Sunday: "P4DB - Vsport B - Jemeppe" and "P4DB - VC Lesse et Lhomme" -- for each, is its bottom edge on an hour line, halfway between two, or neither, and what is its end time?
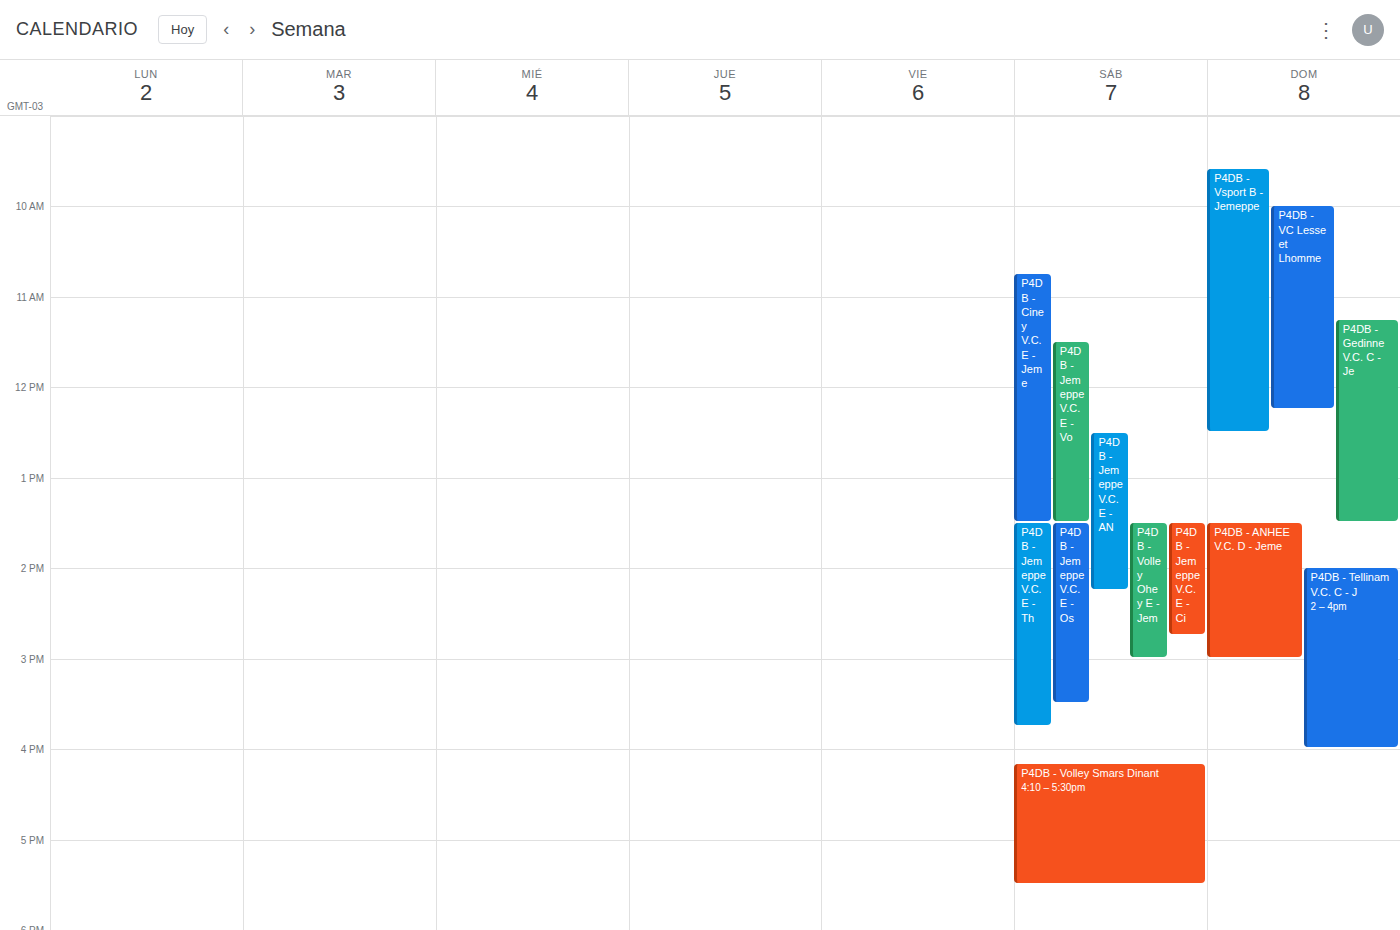
"P4DB - Vsport B - Jemeppe": 12:30 PM, halfway between the 12 PM and 1 PM lines. "P4DB - VC Lesse et Lhomme": 12:15 PM, neither: a quarter of the way from the 12 PM line to the 1 PM line.